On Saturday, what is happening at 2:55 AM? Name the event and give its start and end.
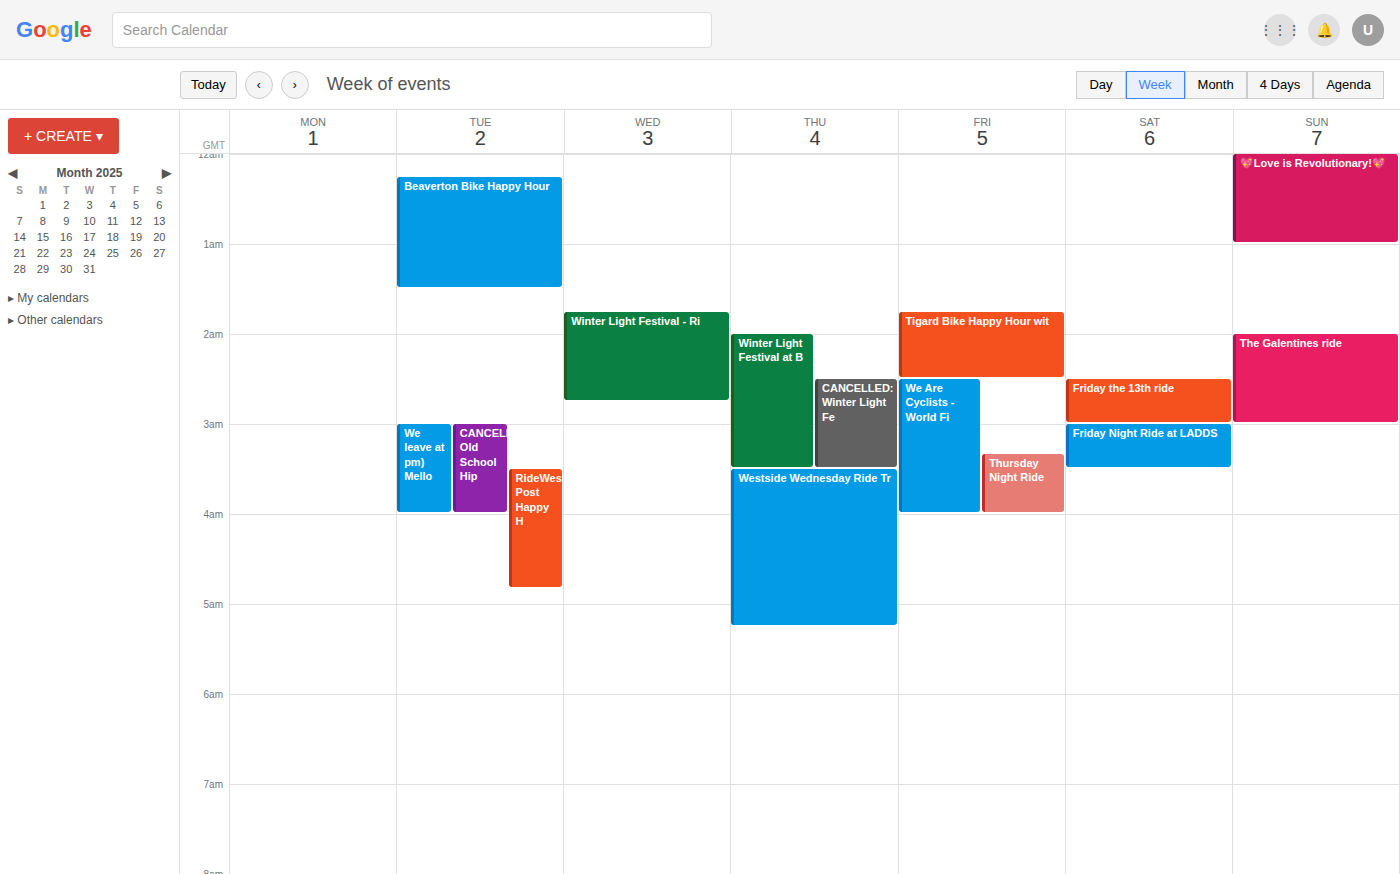
"Friday the 13th ride", 2:30 AM to 3:00 AM